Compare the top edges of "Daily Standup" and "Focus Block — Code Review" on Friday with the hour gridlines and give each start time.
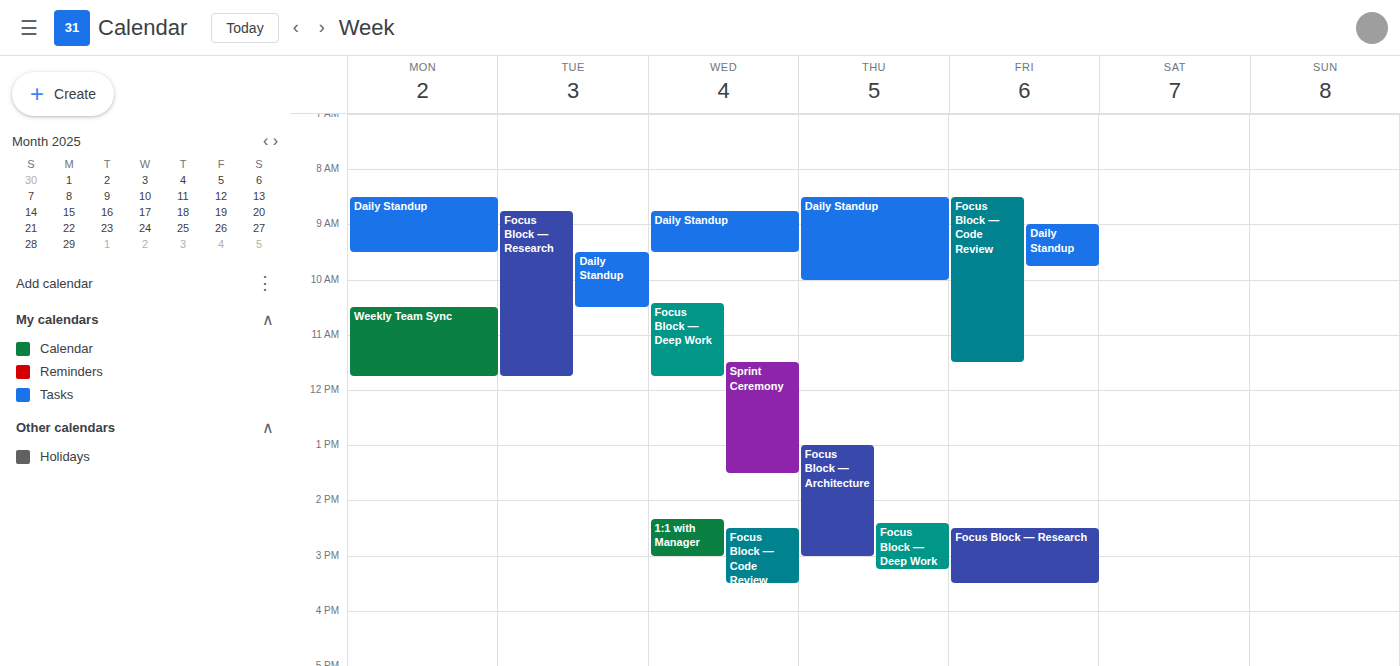
"Daily Standup": 9:00 AM, exactly on the 9 AM line. "Focus Block — Code Review": 8:30 AM, halfway between the 8 AM and 9 AM lines.